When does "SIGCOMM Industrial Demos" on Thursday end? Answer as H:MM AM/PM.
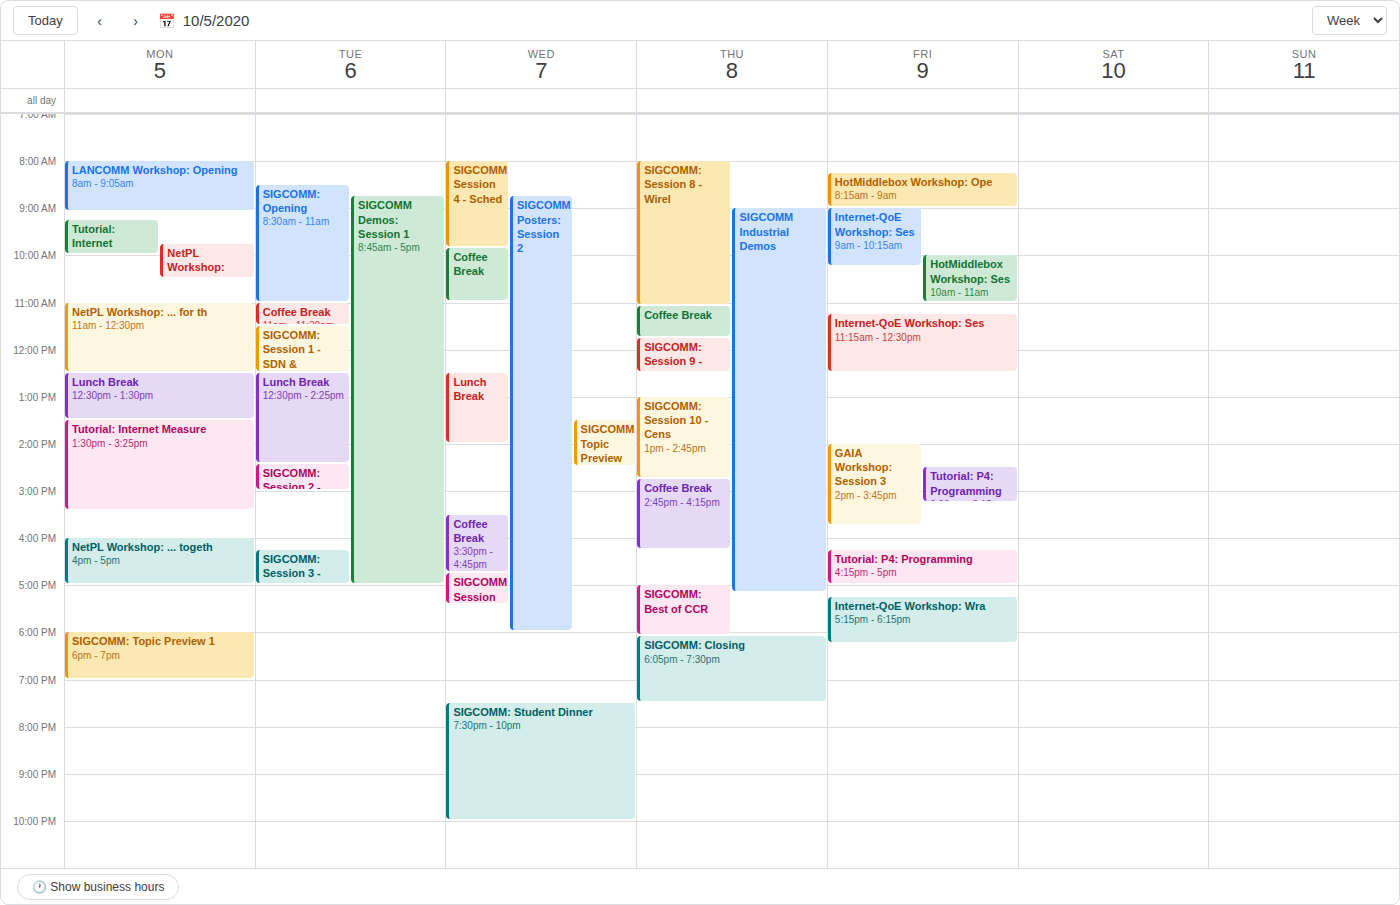
5:10 PM